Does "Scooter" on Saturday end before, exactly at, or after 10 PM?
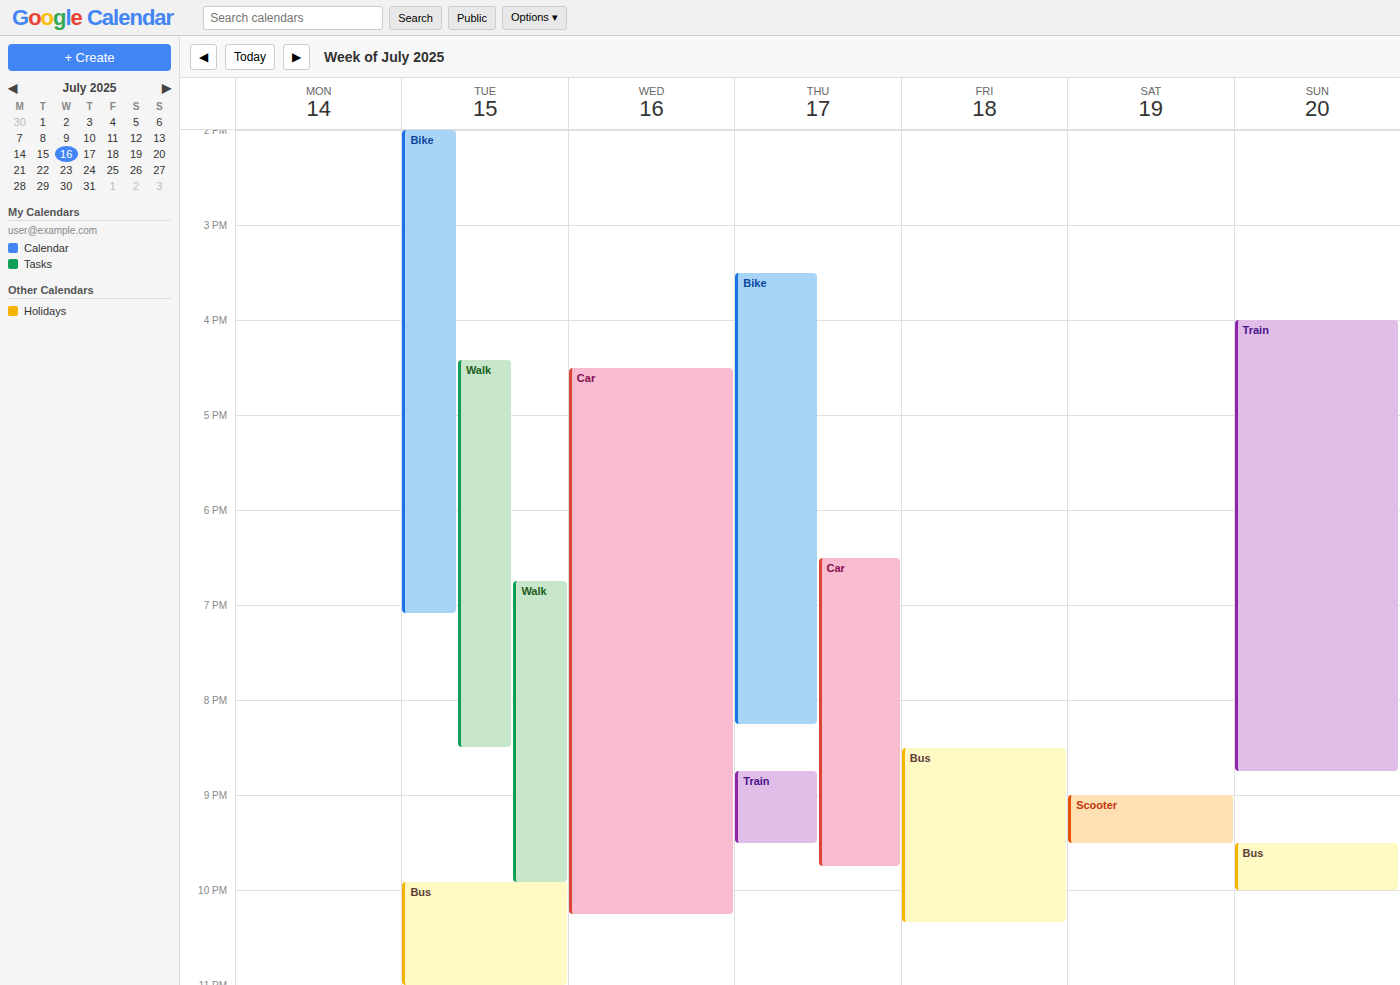
9:30 PM -- before 10 PM, 30 minutes above the 10 PM line.